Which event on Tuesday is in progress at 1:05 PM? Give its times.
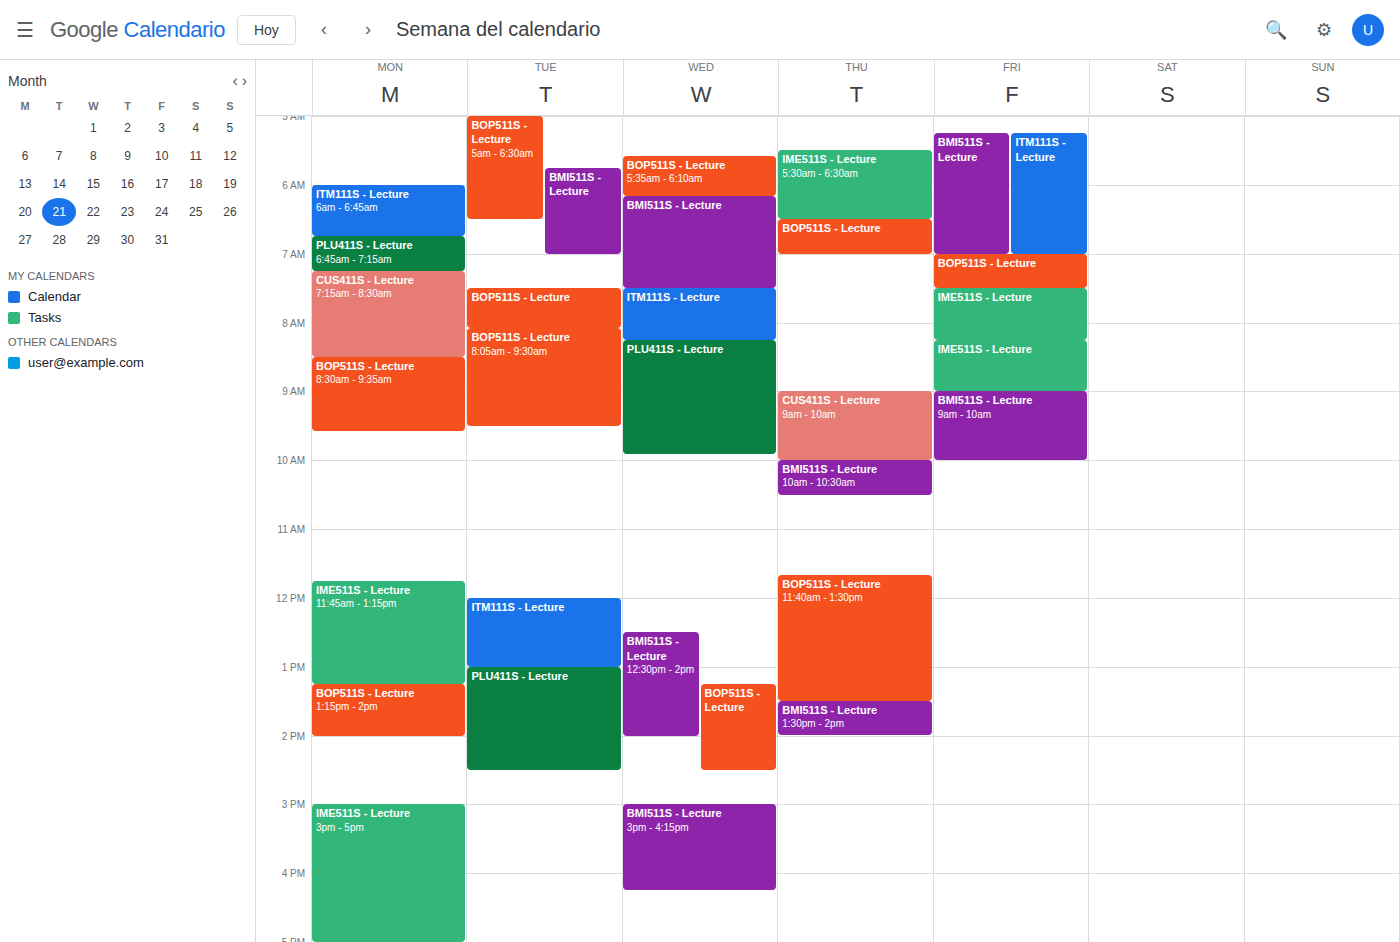
"PLU411S - Lecture", 1:00 PM to 2:30 PM